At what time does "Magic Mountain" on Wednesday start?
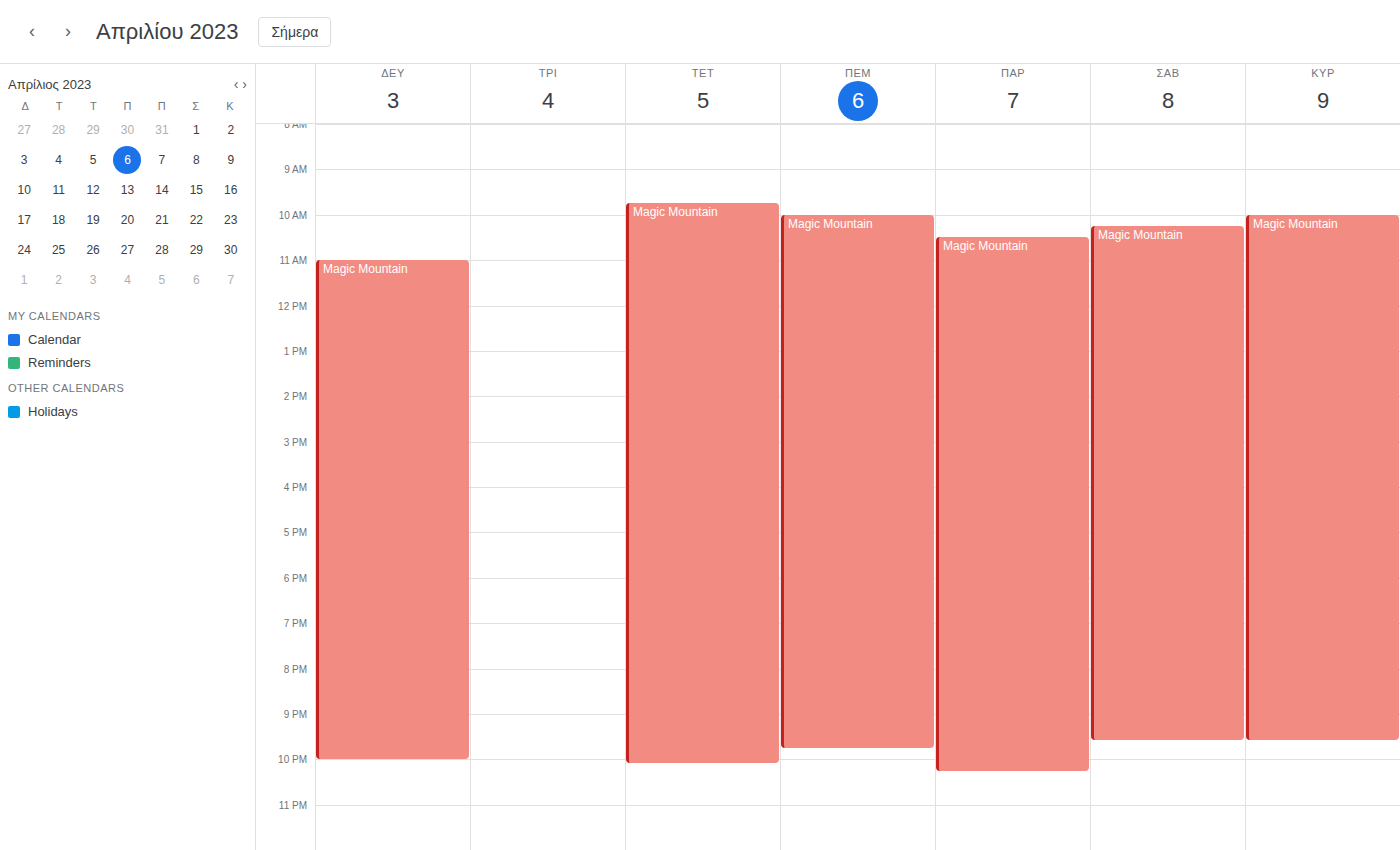
9:45 AM